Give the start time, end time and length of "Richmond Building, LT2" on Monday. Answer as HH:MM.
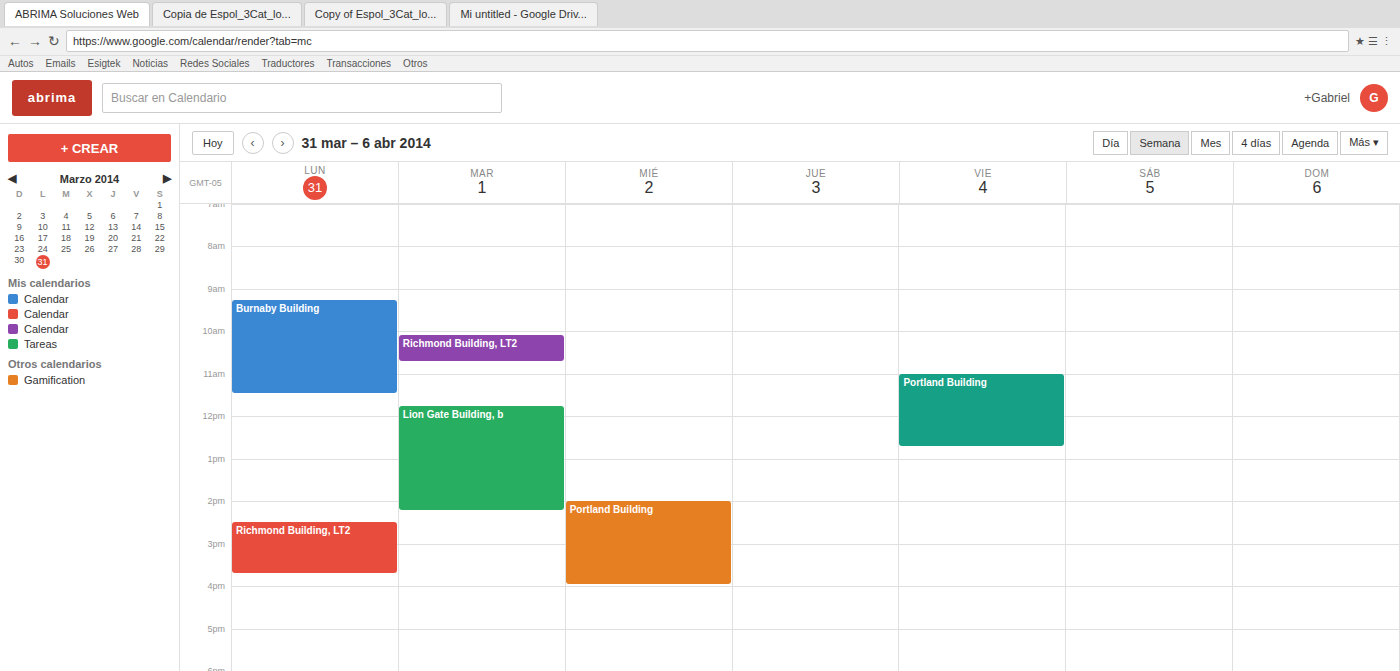
14:30 to 15:45, 1 hour 15 minutes